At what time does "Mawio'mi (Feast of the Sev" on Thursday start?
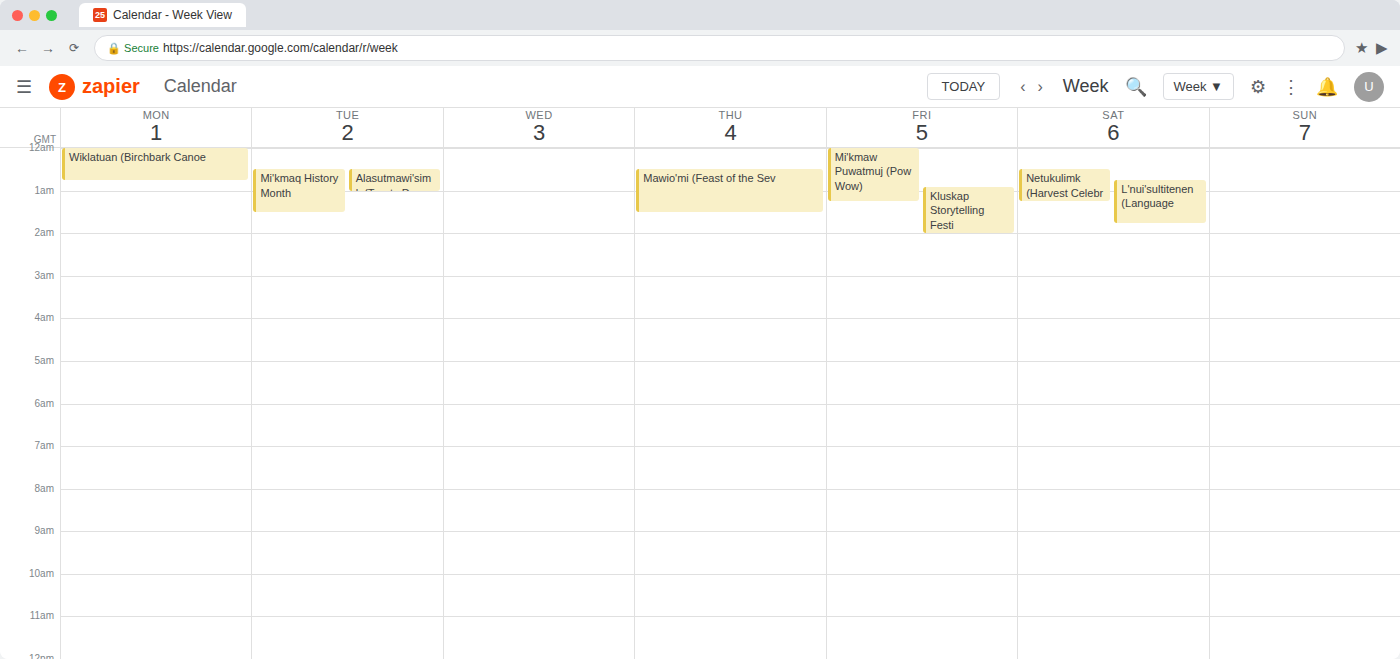
00:30